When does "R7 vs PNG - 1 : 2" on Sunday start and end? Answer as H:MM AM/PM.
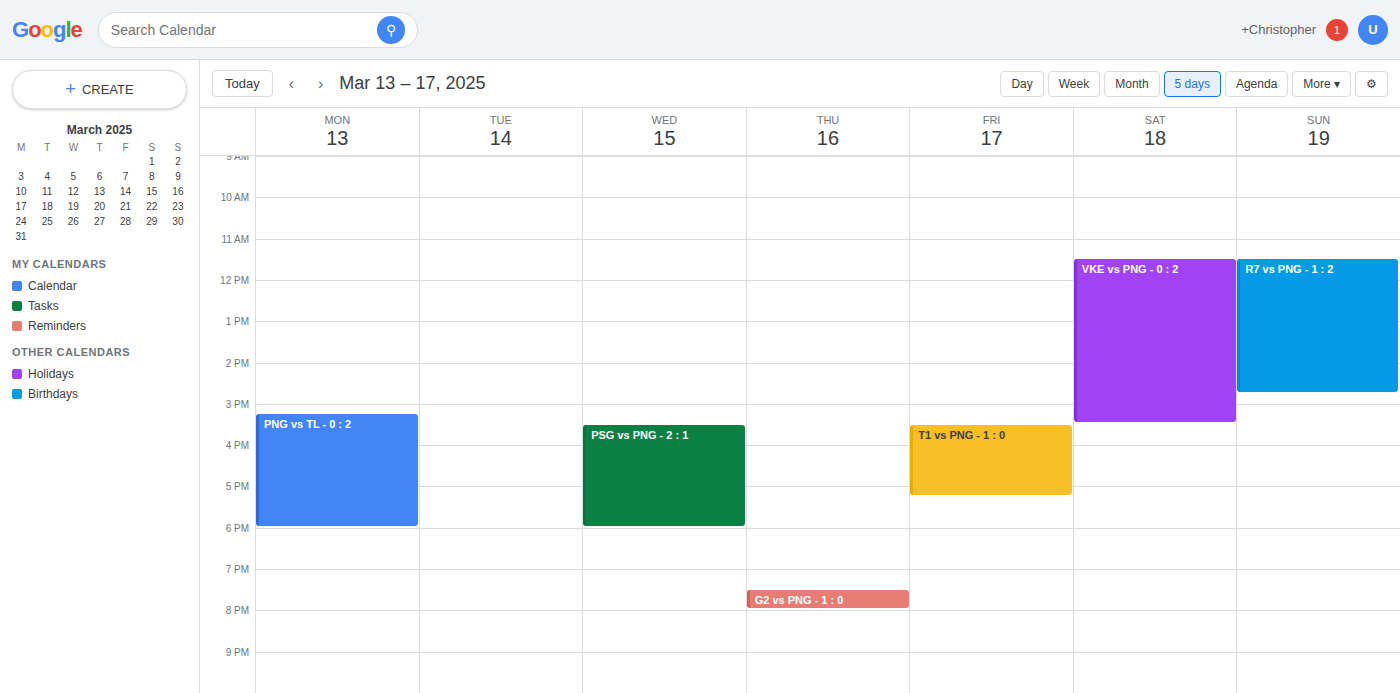
11:30 AM to 2:45 PM